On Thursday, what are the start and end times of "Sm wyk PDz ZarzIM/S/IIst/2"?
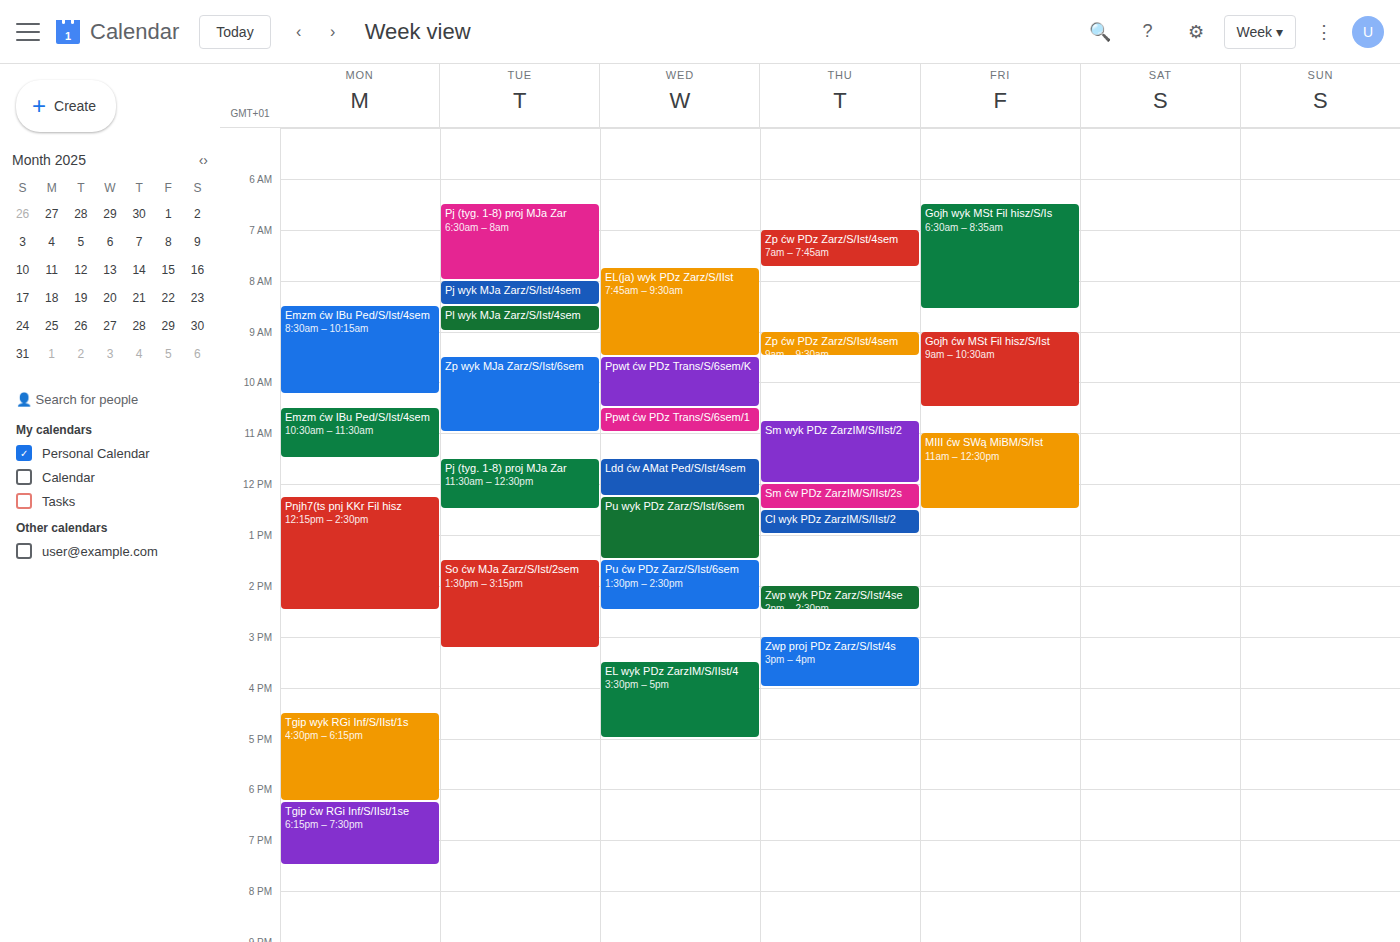
10:45 AM to 12:00 PM